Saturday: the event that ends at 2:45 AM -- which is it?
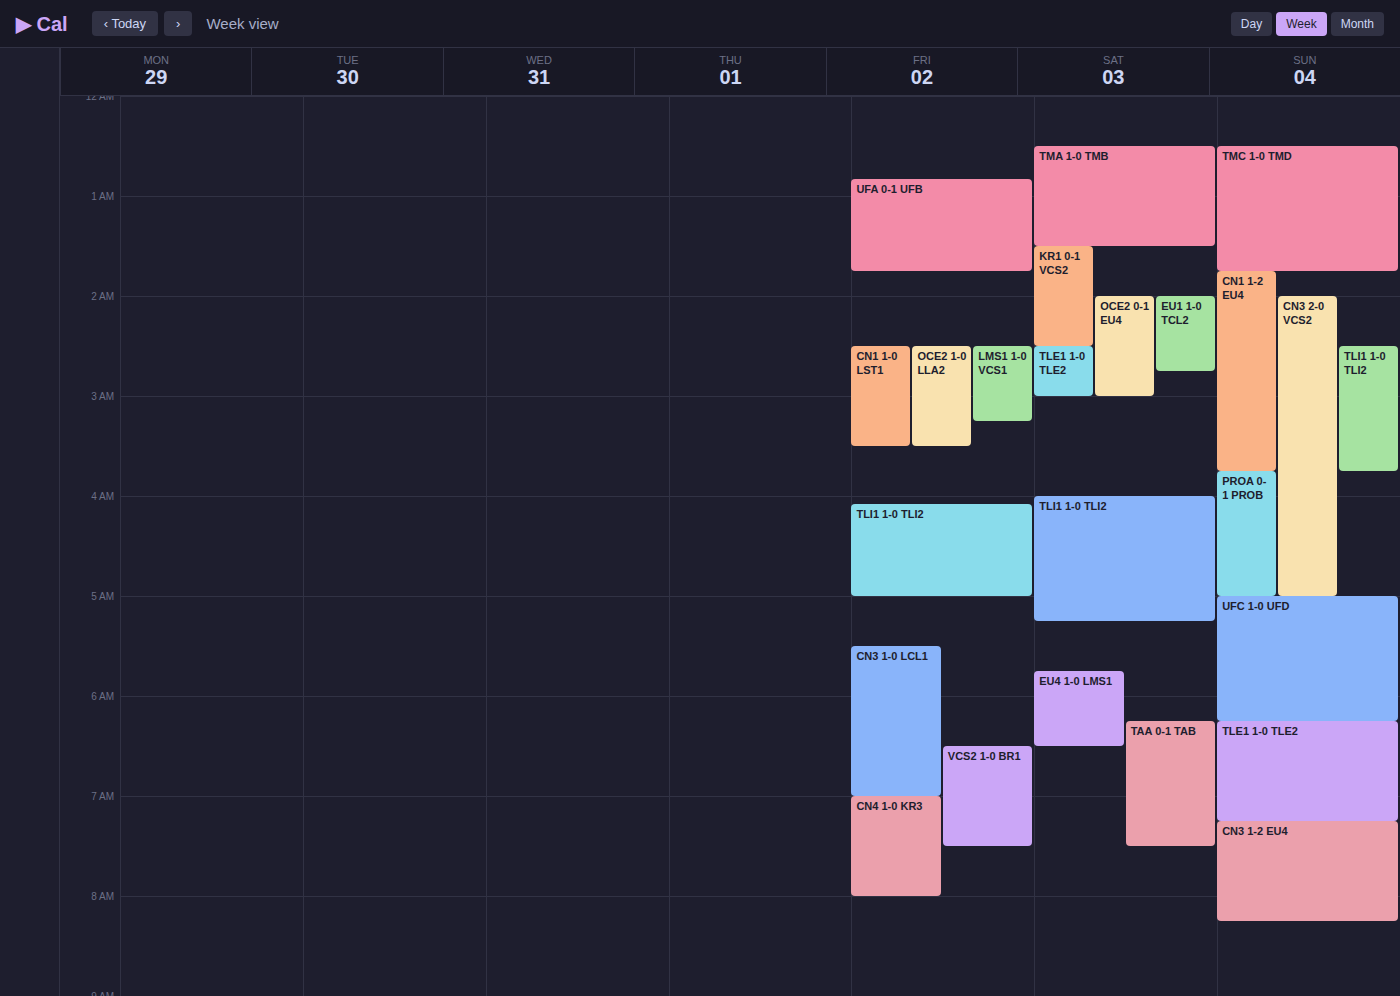
"EU1 1-0 TCL2"